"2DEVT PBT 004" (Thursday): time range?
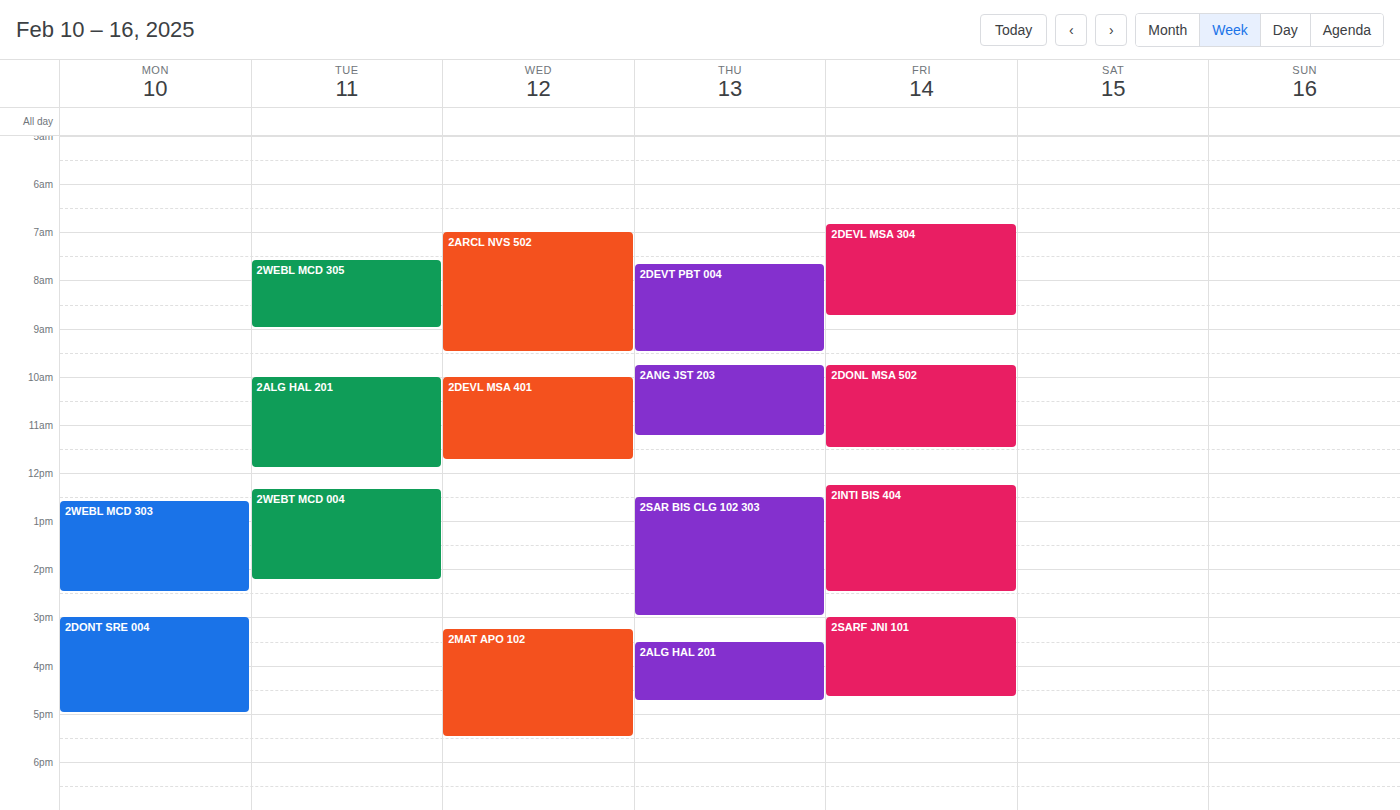
7:40 AM to 9:30 AM